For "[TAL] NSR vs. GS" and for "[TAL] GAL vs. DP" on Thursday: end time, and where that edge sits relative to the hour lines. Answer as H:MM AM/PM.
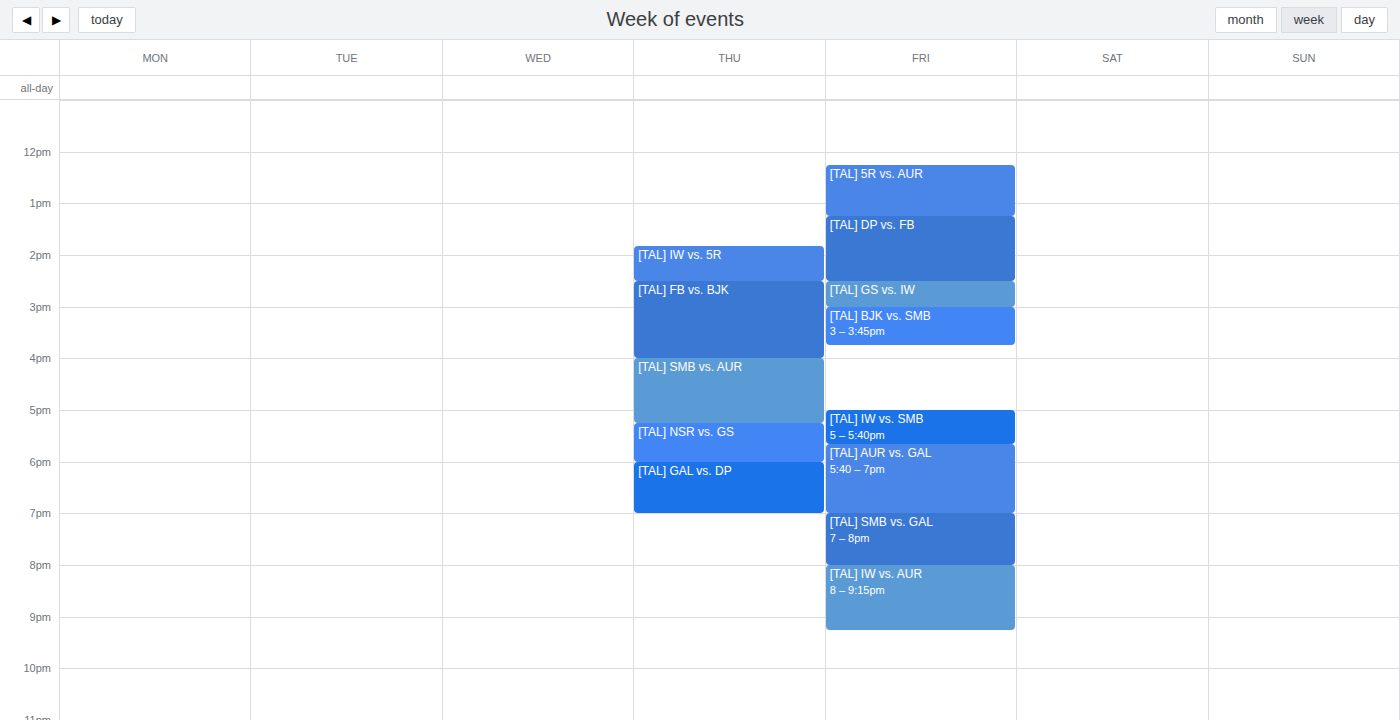
"[TAL] NSR vs. GS": 6:00 PM, exactly on the 6 PM line. "[TAL] GAL vs. DP": 7:00 PM, exactly on the 7 PM line.